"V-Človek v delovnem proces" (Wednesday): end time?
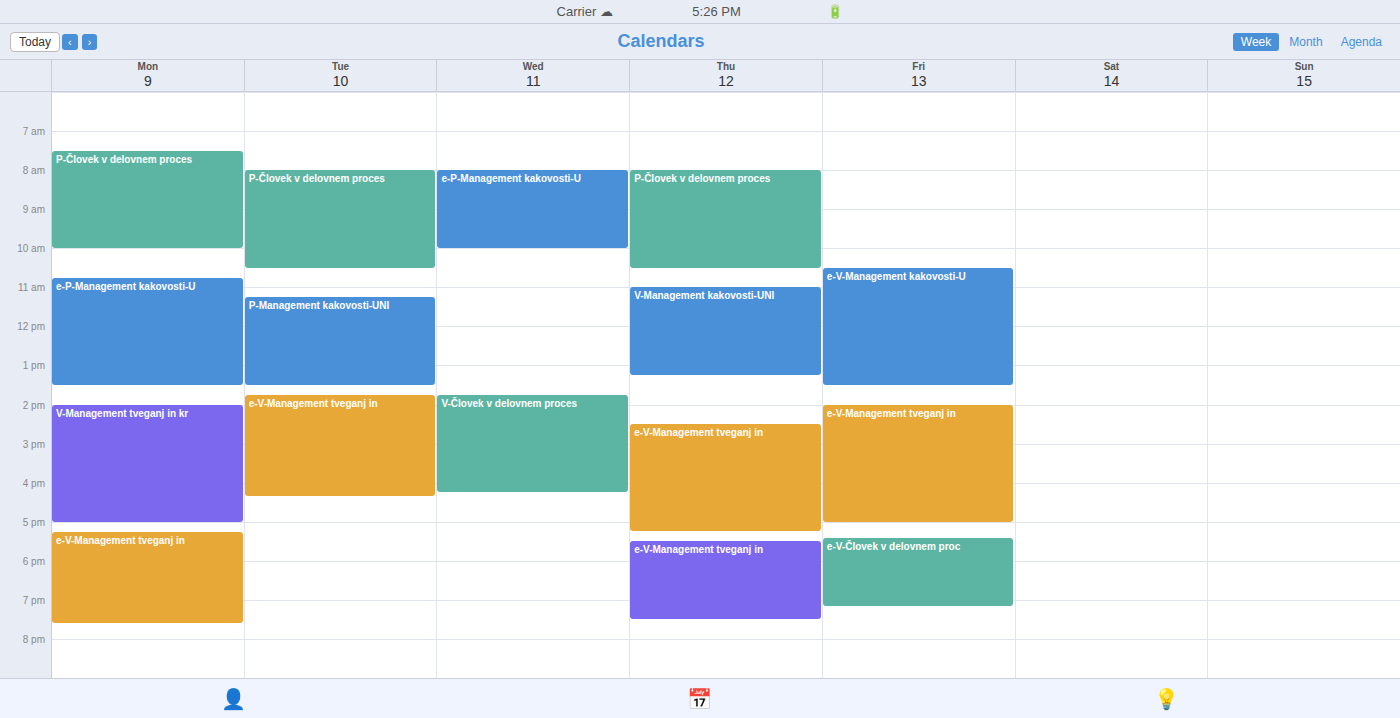
4:15 PM